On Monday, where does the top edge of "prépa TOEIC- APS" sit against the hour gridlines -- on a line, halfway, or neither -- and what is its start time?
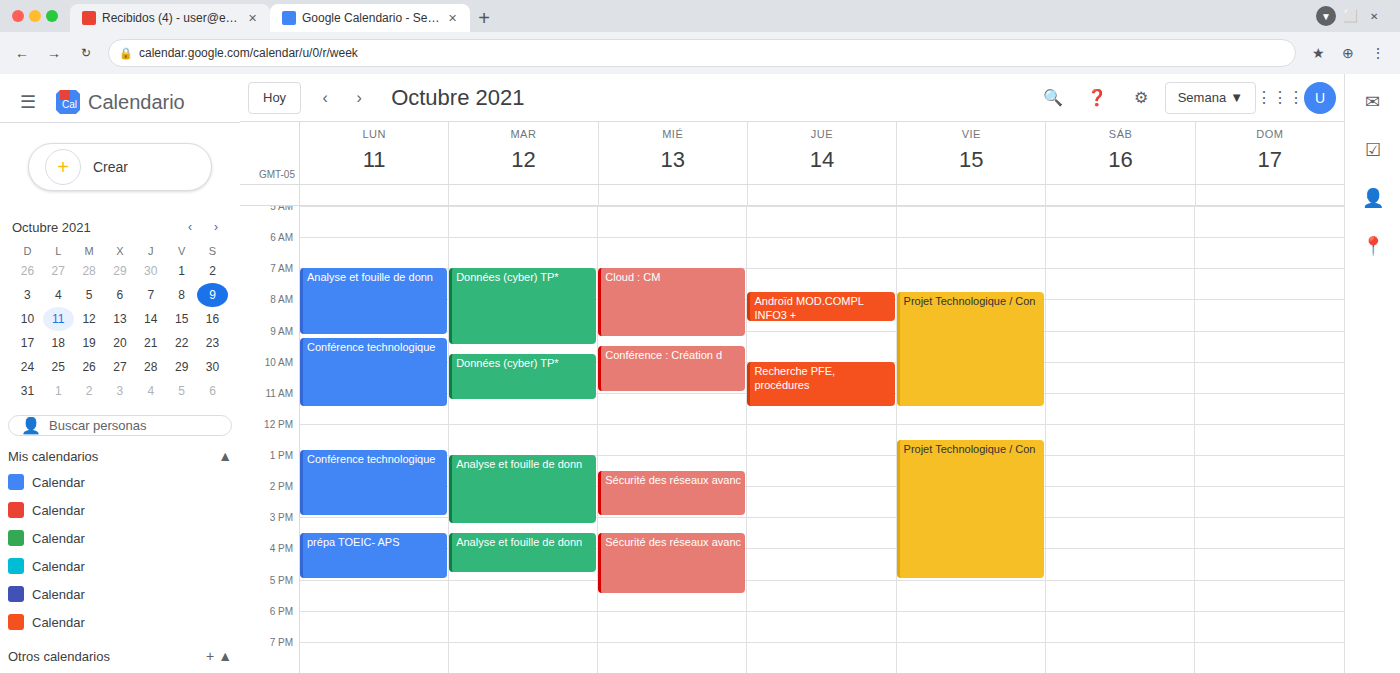
3:30 PM -- halfway between the 3 PM and 4 PM lines.